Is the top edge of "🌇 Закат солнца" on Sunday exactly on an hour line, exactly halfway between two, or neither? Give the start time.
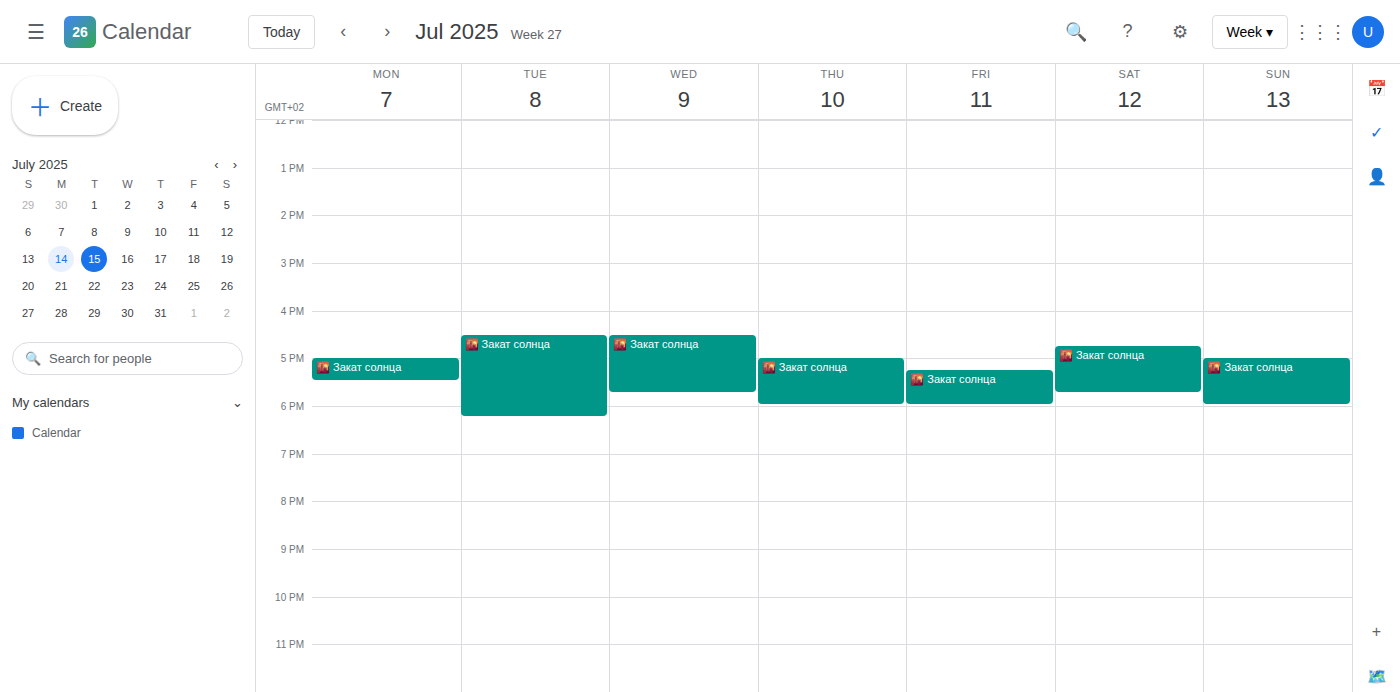
5:00 PM -- exactly on the 5 PM line.